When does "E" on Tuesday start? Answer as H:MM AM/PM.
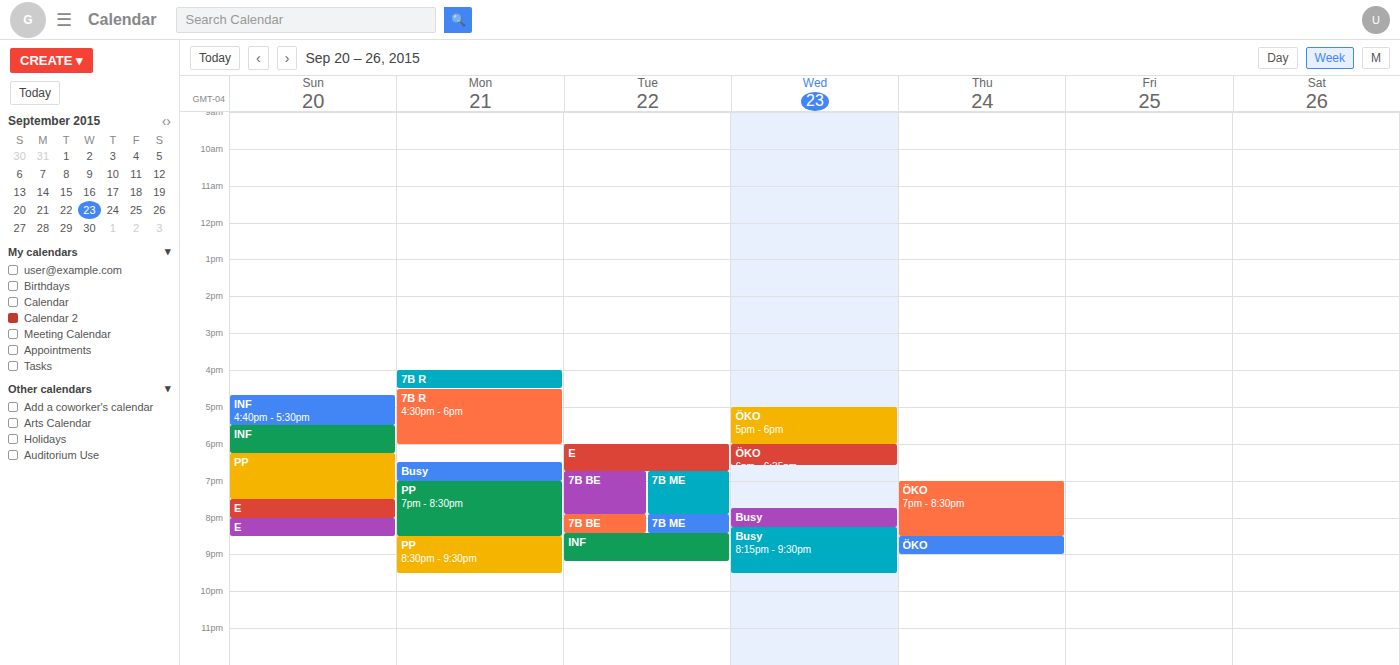
6:00 PM